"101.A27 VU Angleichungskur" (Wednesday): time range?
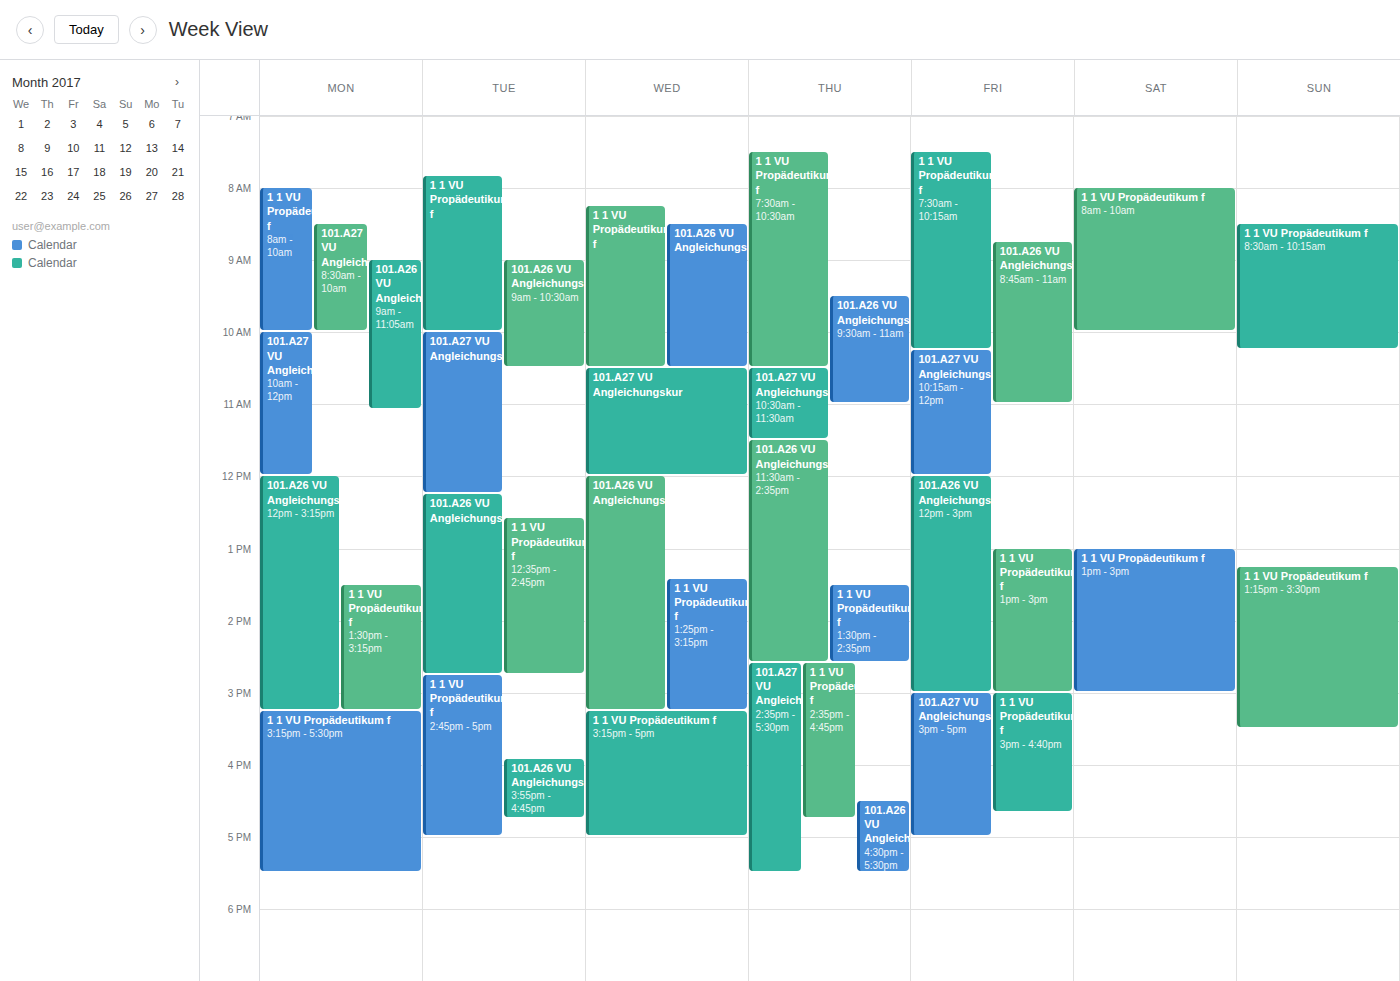
10:30 AM to 12:00 PM